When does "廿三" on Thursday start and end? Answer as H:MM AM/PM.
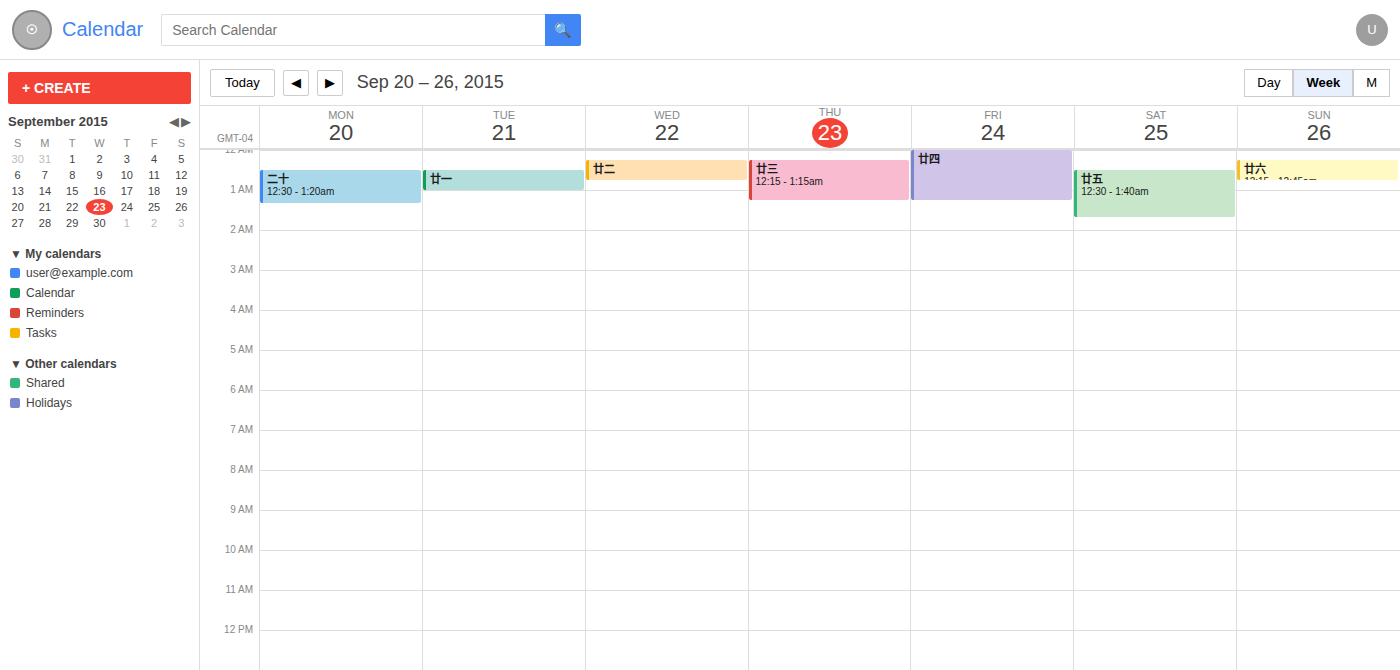
12:15 AM to 1:15 AM